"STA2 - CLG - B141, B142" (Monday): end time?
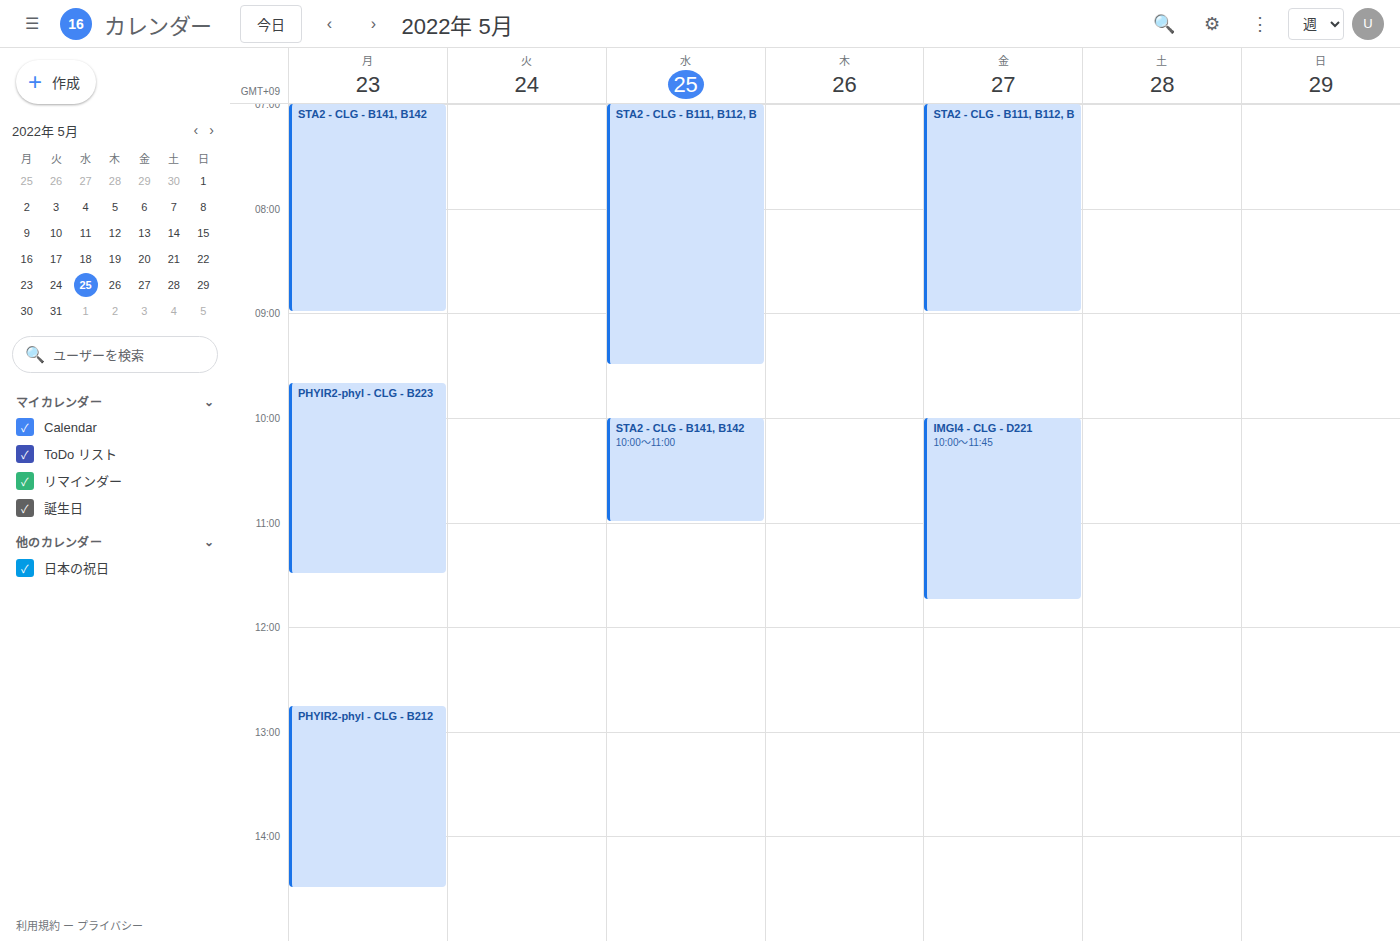
9:00 AM